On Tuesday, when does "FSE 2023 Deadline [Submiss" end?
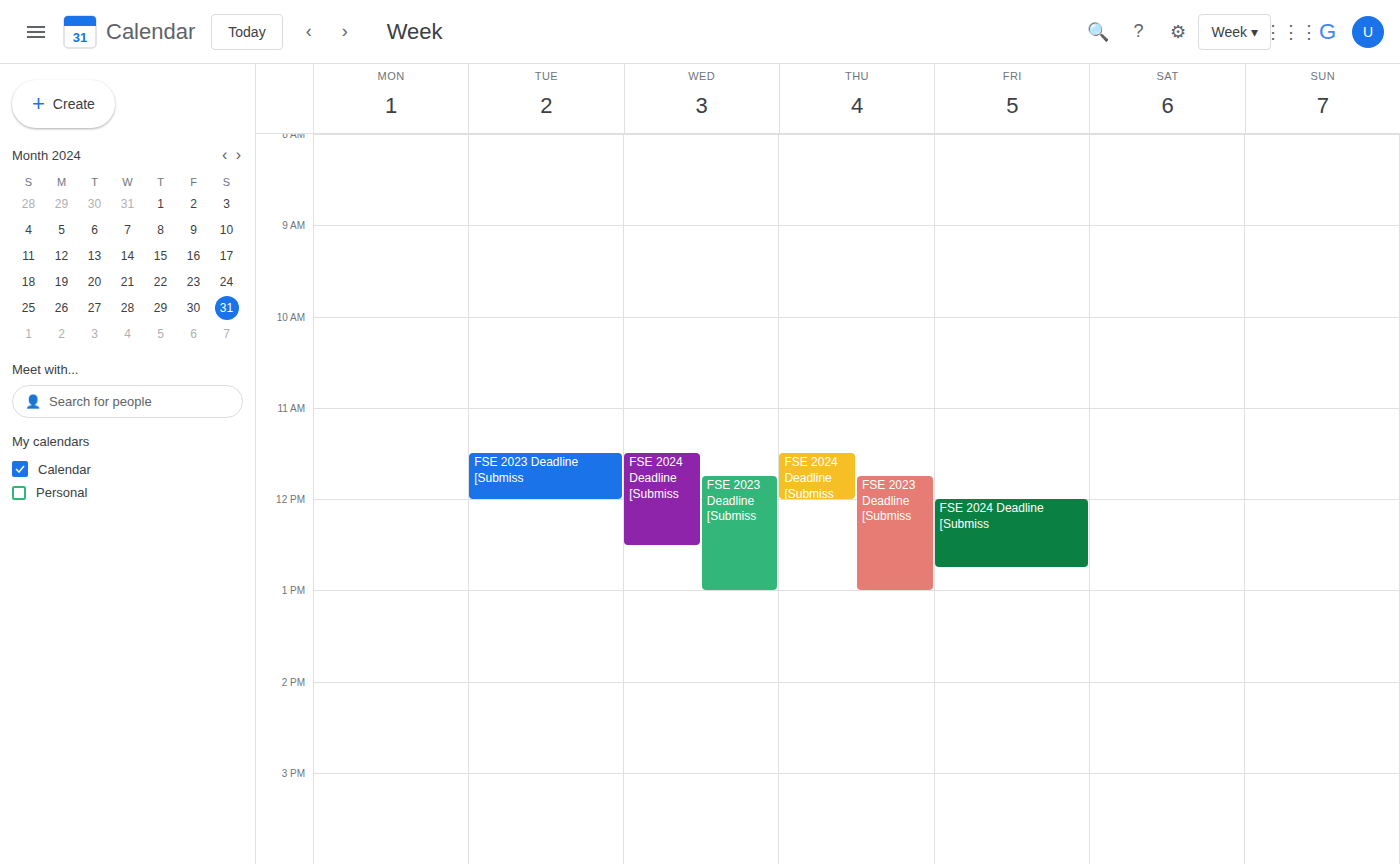
12:00 PM